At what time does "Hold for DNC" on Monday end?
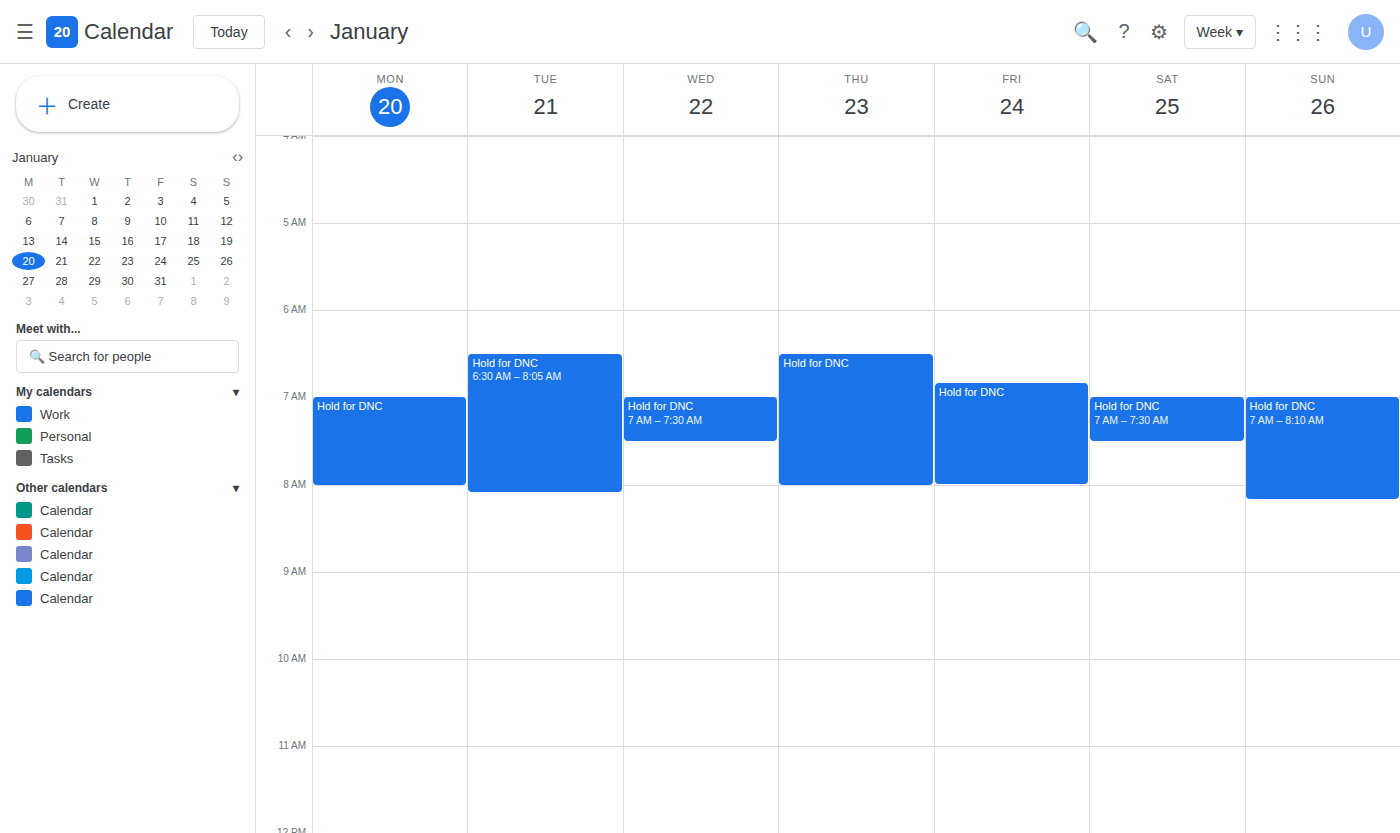
8:00 AM